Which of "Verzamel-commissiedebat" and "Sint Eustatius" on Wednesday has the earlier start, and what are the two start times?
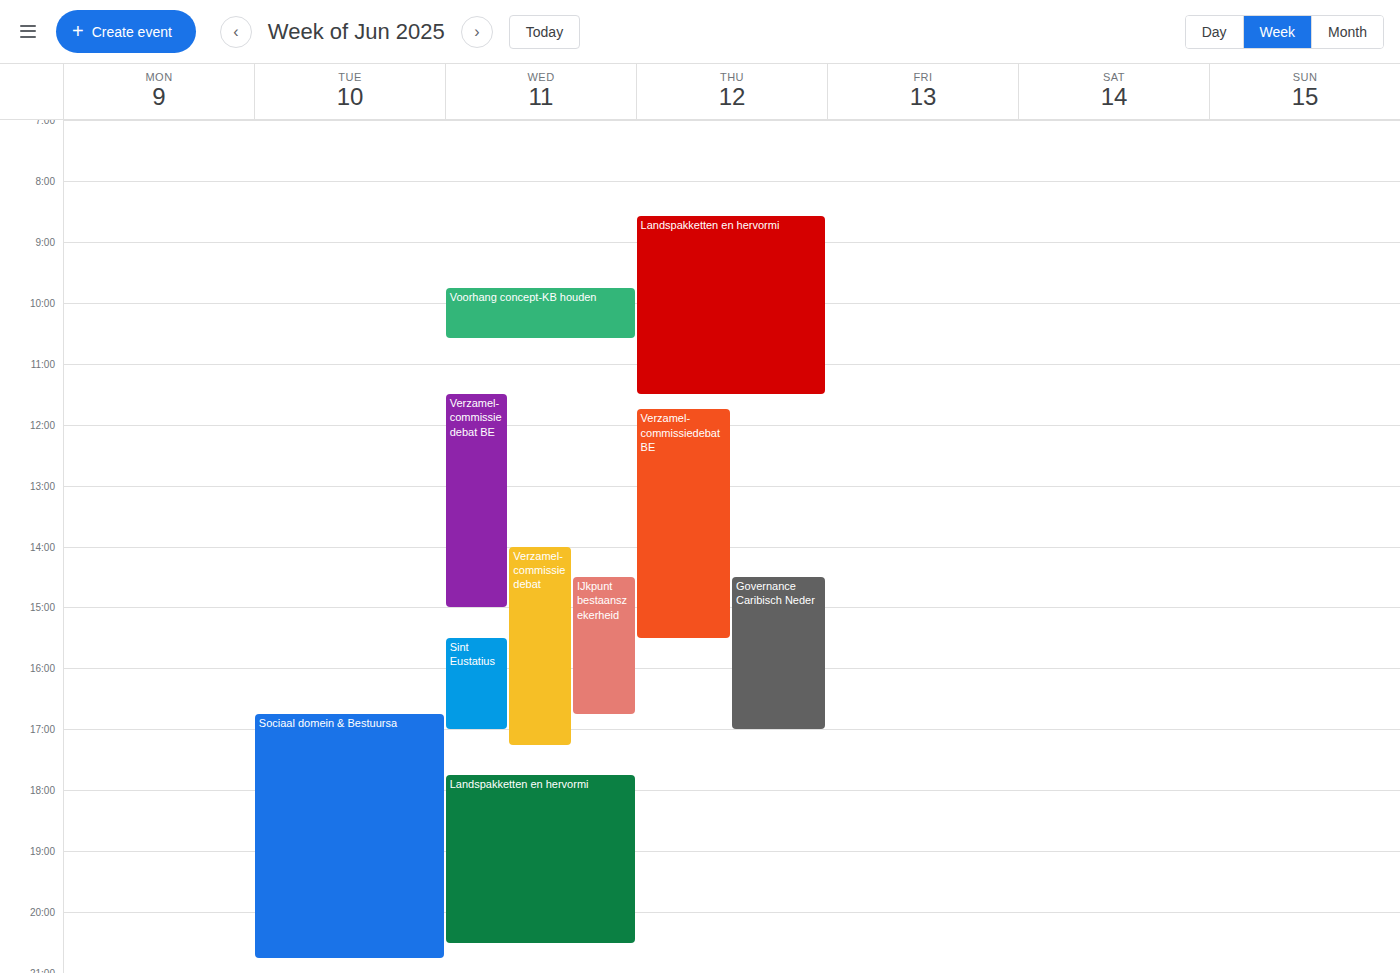
"Verzamel-commissiedebat" 2:00 PM; "Sint Eustatius" 3:30 PM.